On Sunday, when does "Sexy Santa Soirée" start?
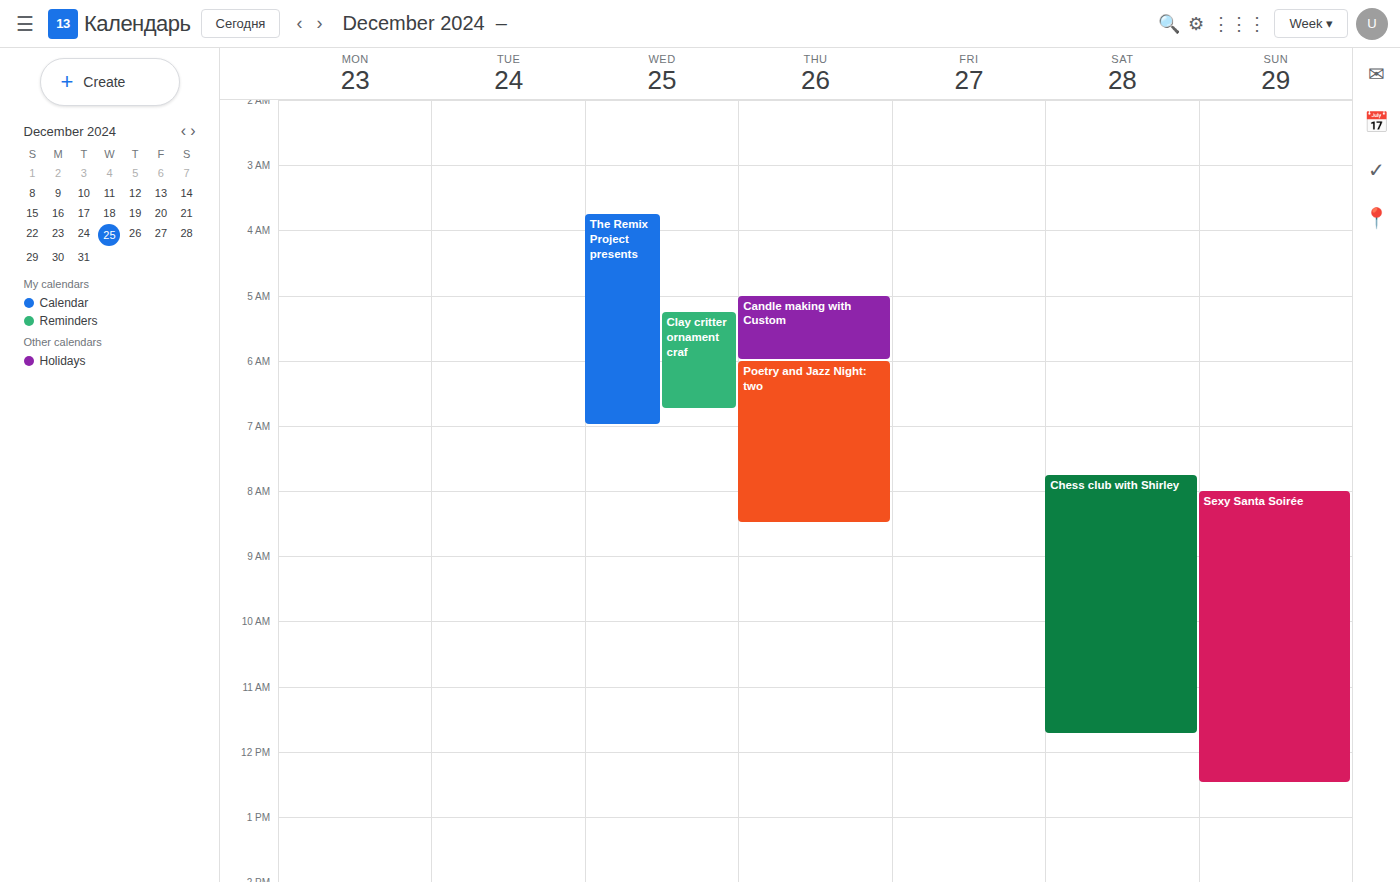
8:00 AM